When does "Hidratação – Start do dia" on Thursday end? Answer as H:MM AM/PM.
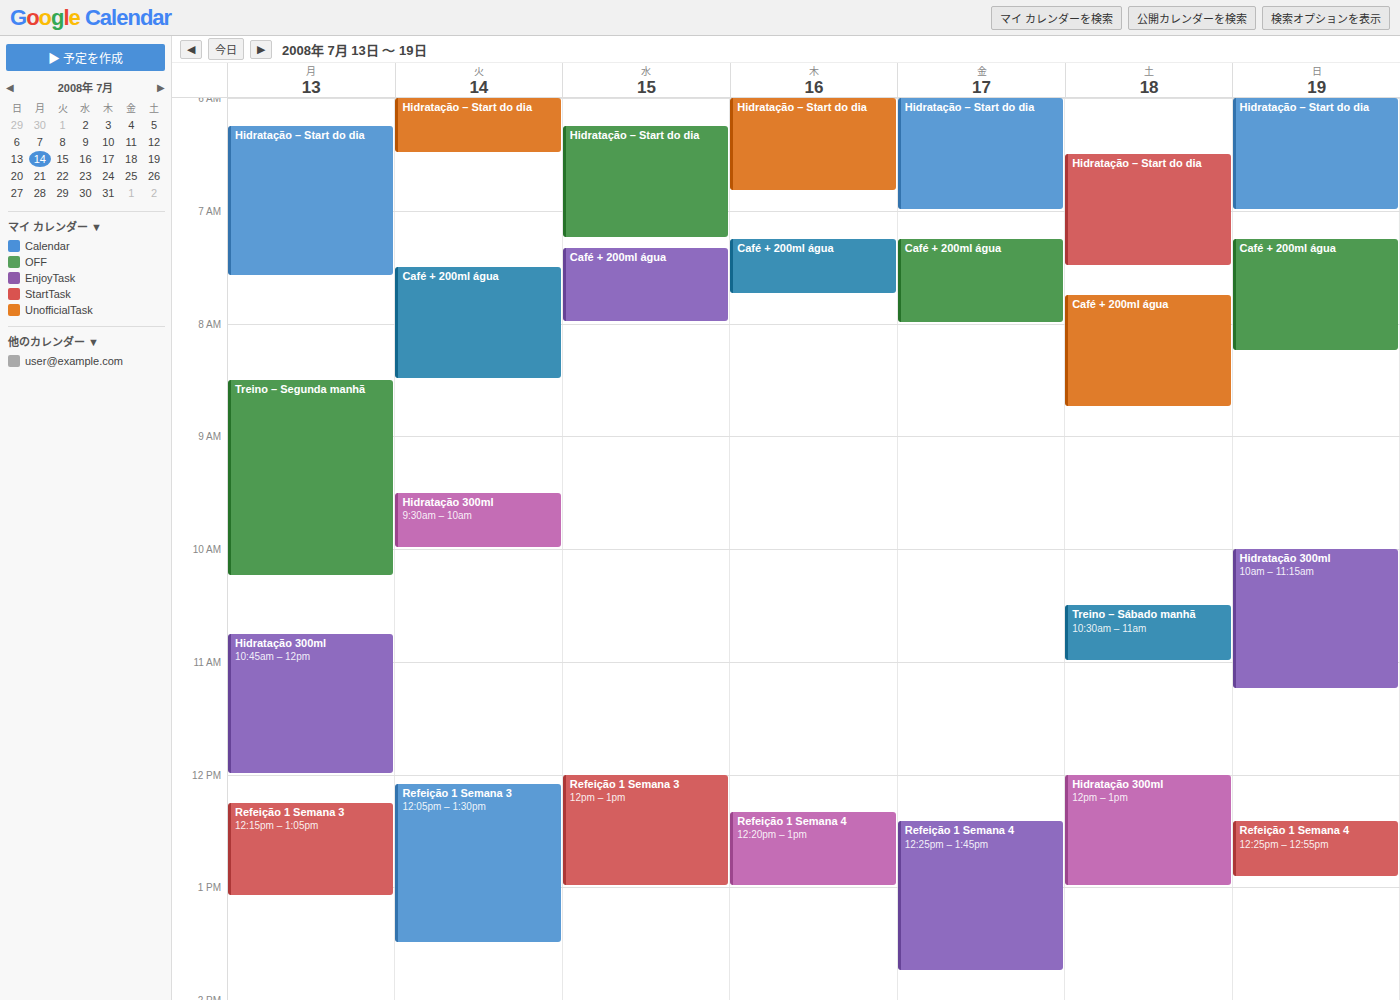
6:50 AM